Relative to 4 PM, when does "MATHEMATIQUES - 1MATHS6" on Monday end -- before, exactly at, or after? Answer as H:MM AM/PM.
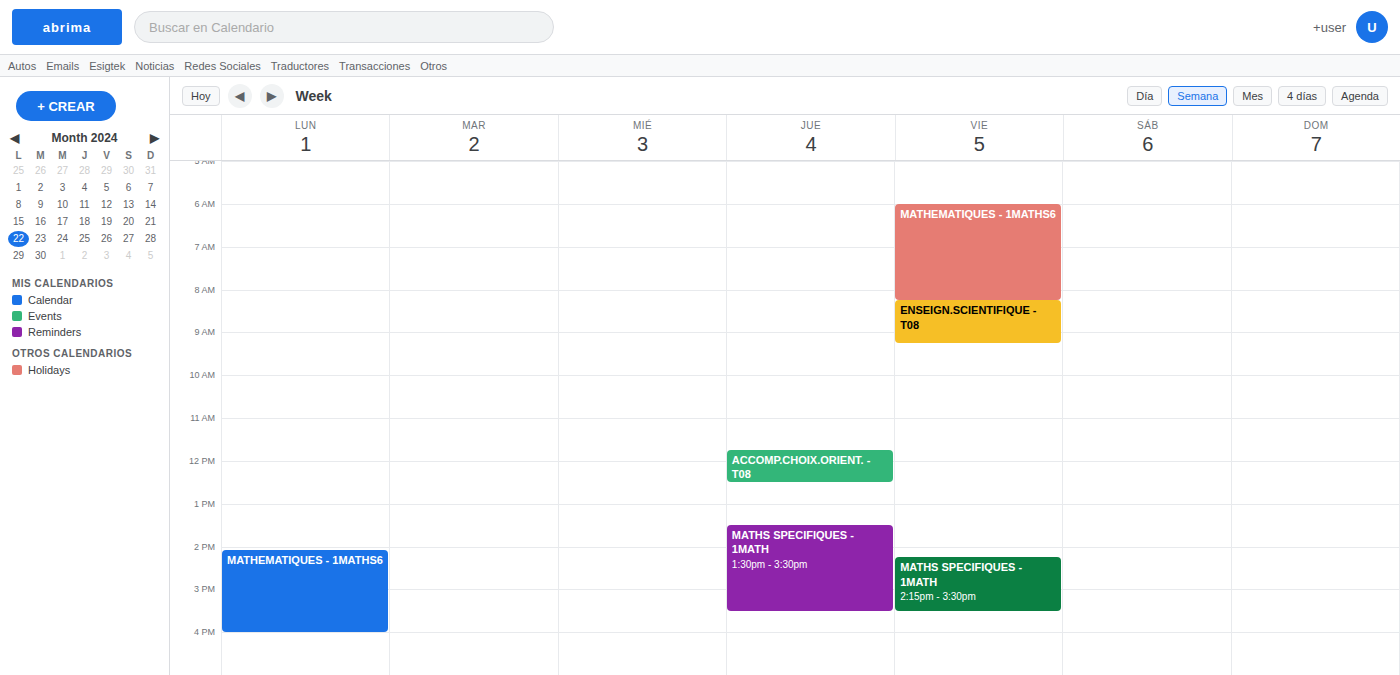
4:00 PM -- exactly at 4 PM, on the 4 PM line.